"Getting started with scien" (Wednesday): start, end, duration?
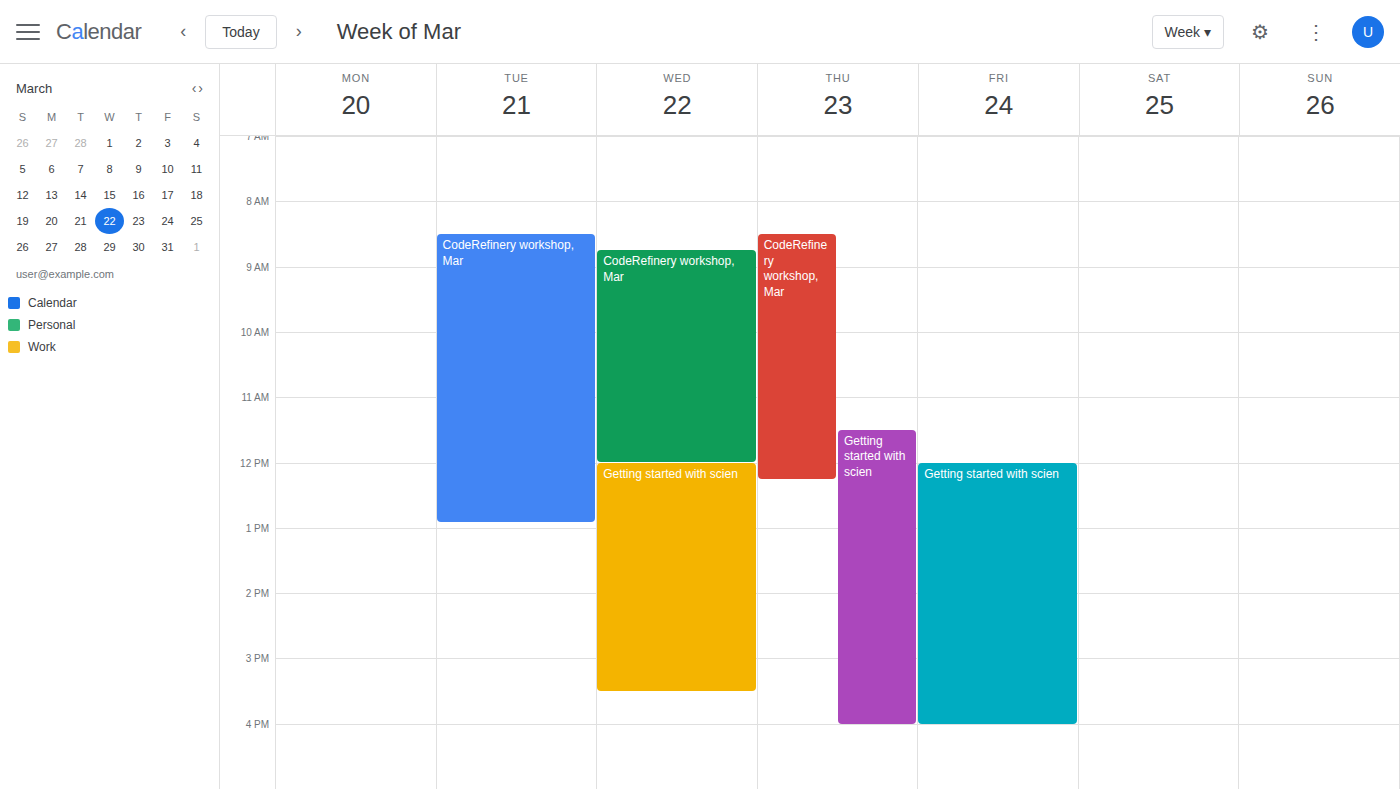
12:00 PM to 3:30 PM, 3 hours 30 minutes